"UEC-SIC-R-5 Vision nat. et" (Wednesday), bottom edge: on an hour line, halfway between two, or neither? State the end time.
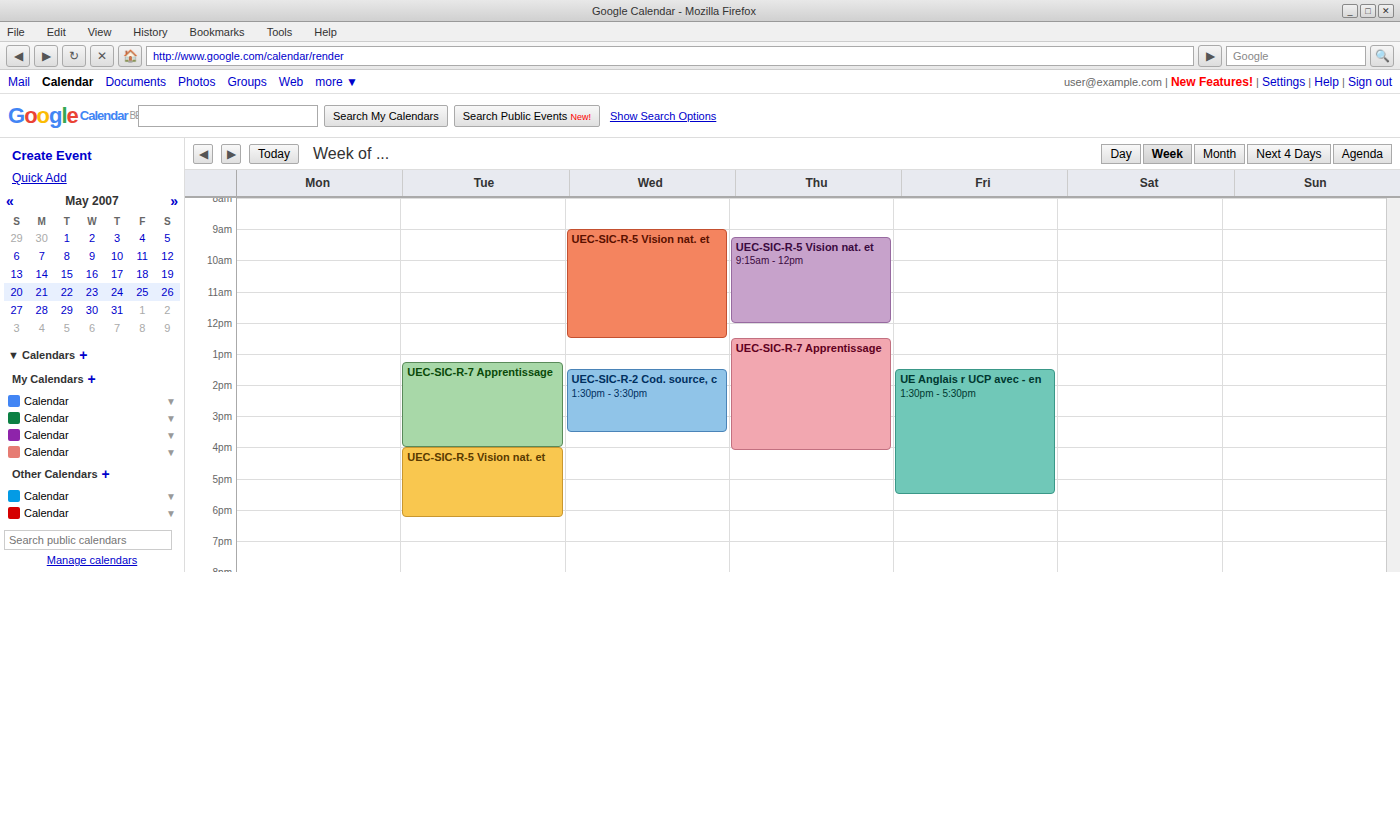
12:30 PM -- halfway between the 12 PM and 1 PM lines.